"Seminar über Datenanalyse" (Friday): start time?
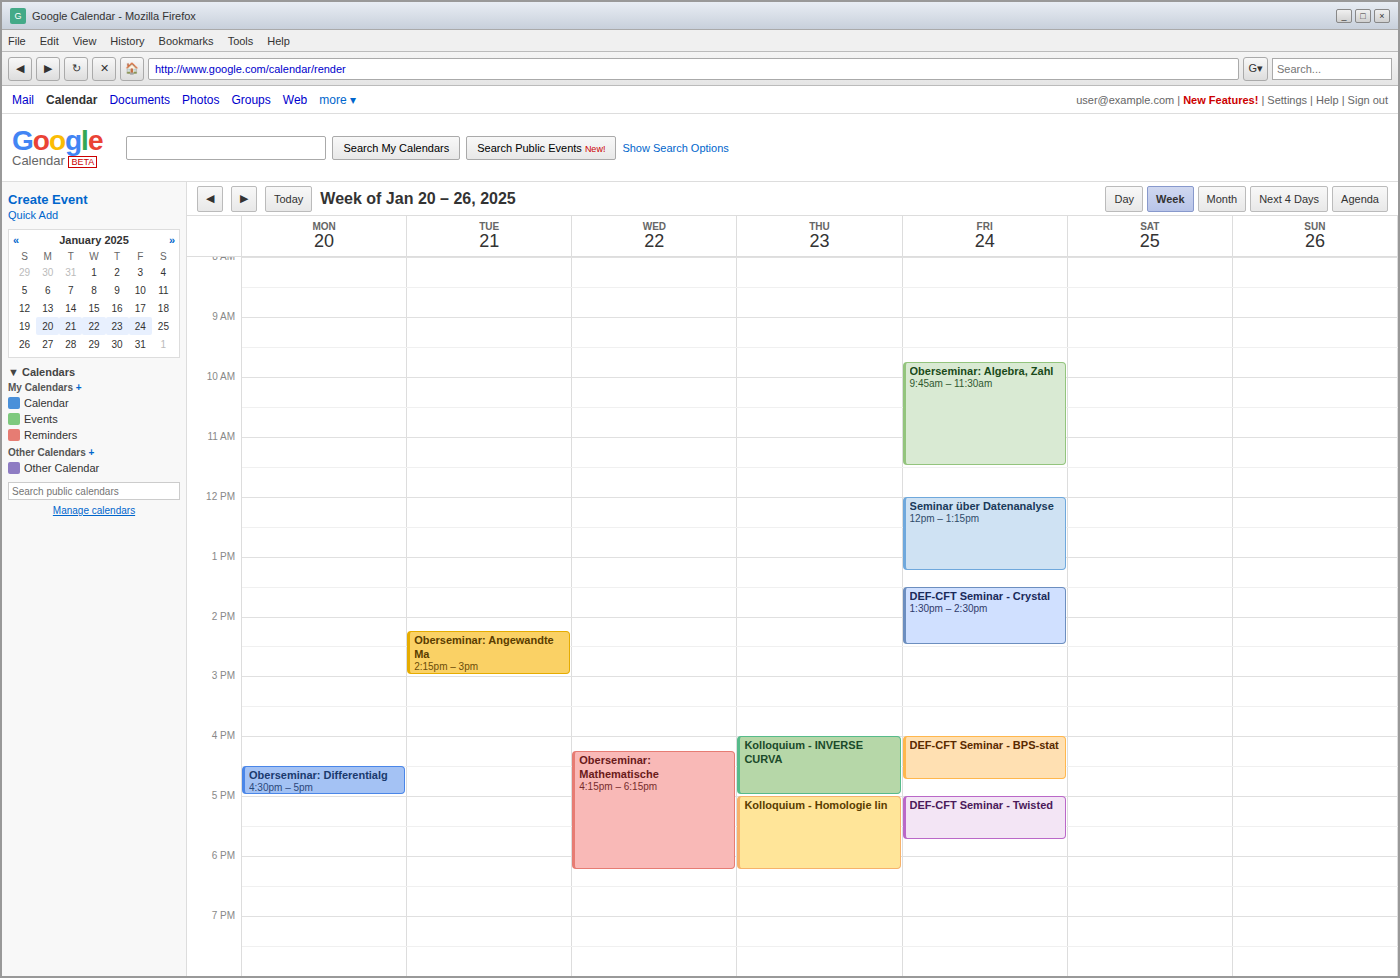
12:00